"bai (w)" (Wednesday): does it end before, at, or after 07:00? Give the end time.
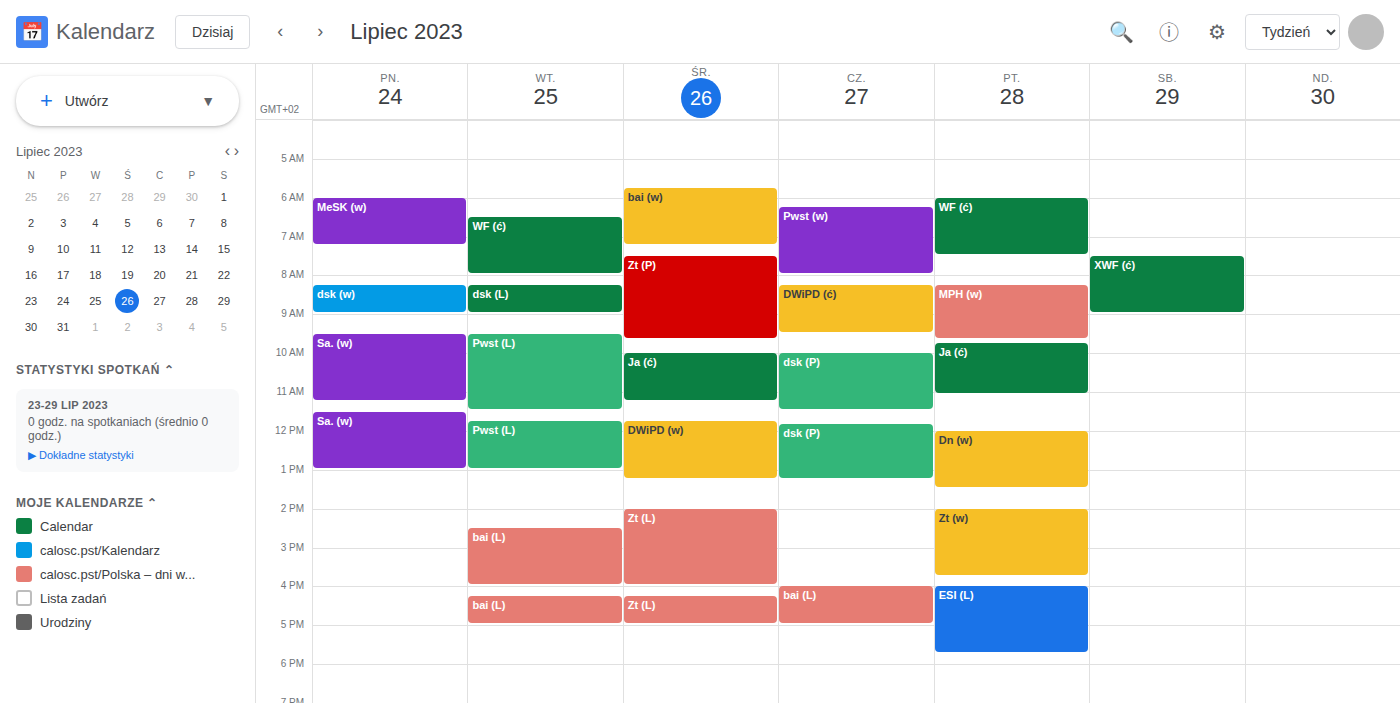
07:15 -- after 07:00, 15 minutes below the 07:00 line.